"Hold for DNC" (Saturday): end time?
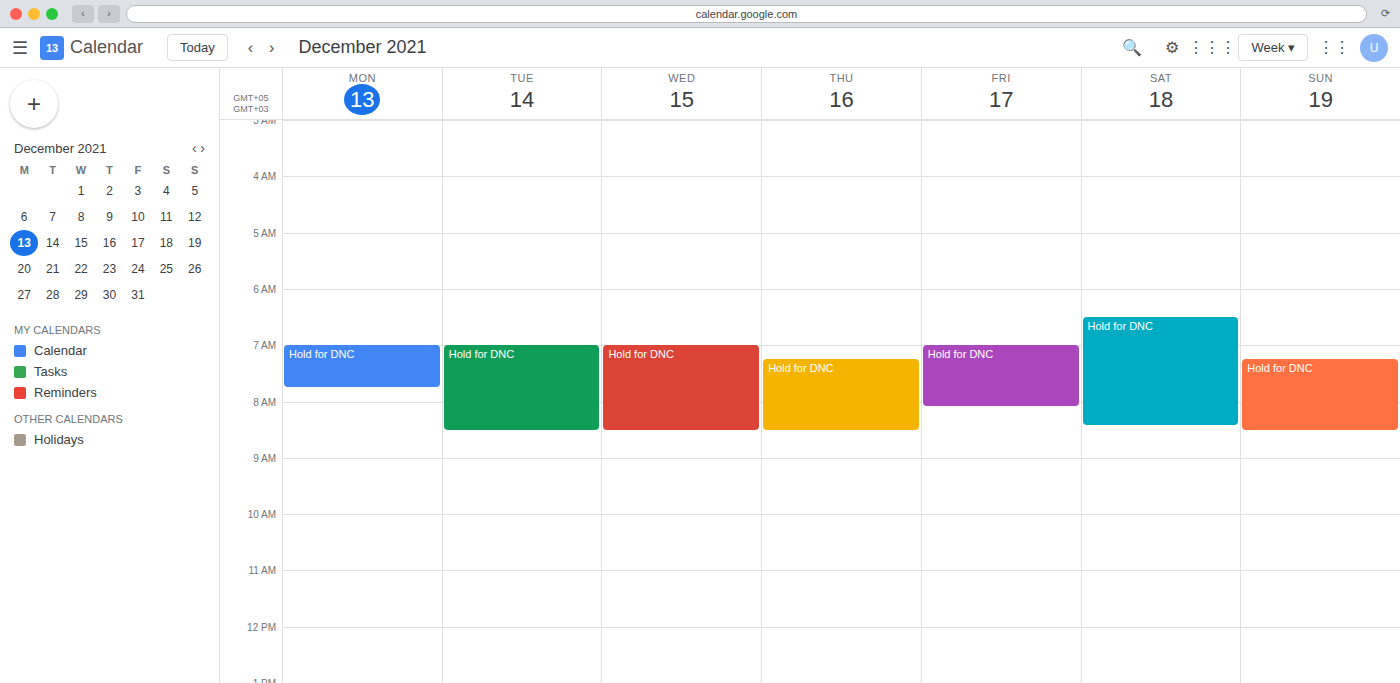
8:25 AM